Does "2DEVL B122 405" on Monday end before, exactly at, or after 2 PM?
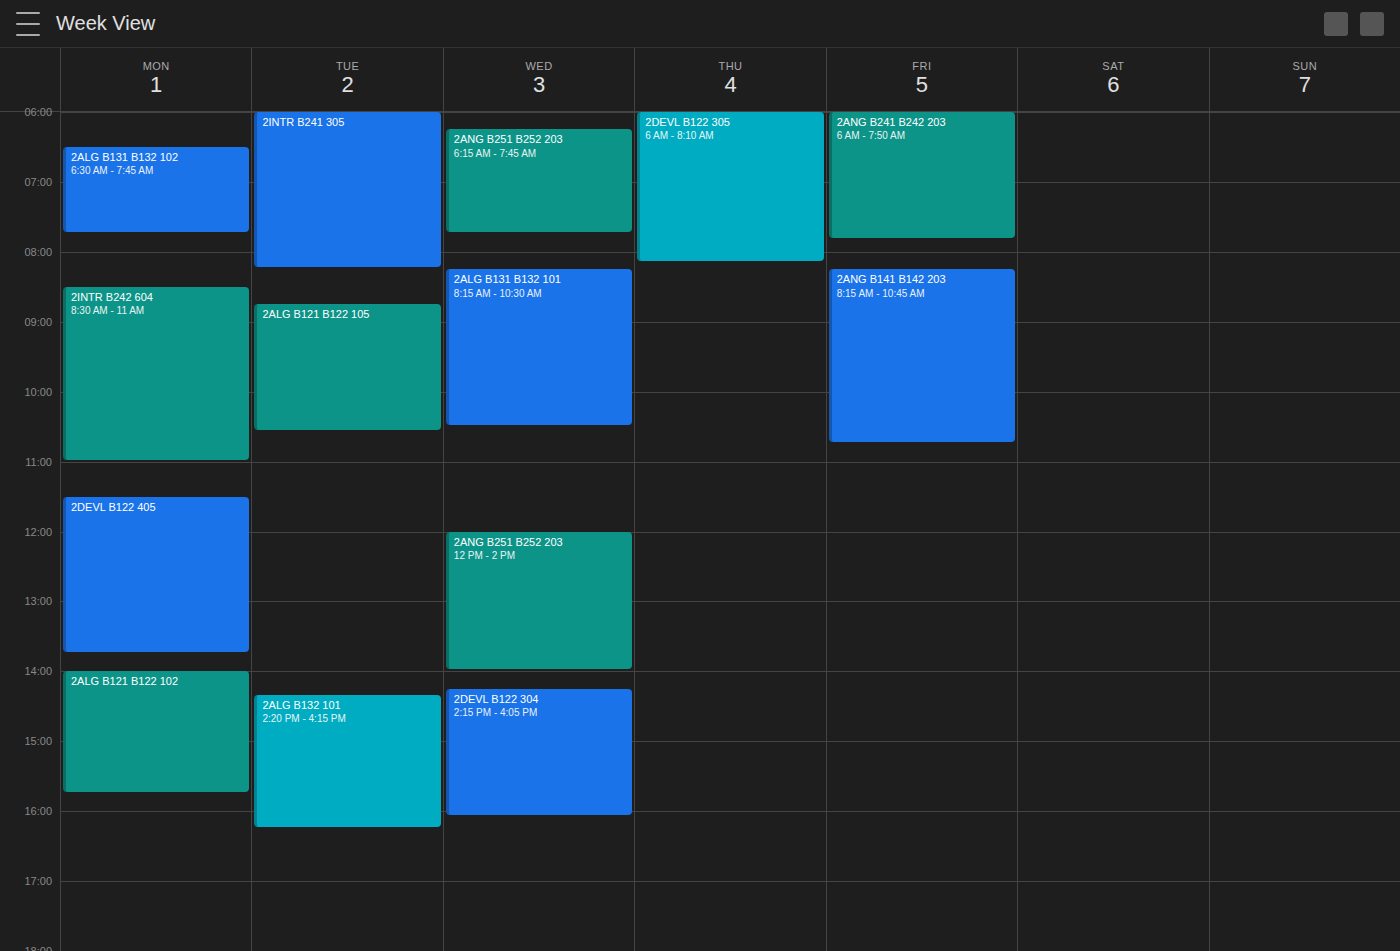
1:45 PM -- before 2 PM, 15 minutes above the 2 PM line.